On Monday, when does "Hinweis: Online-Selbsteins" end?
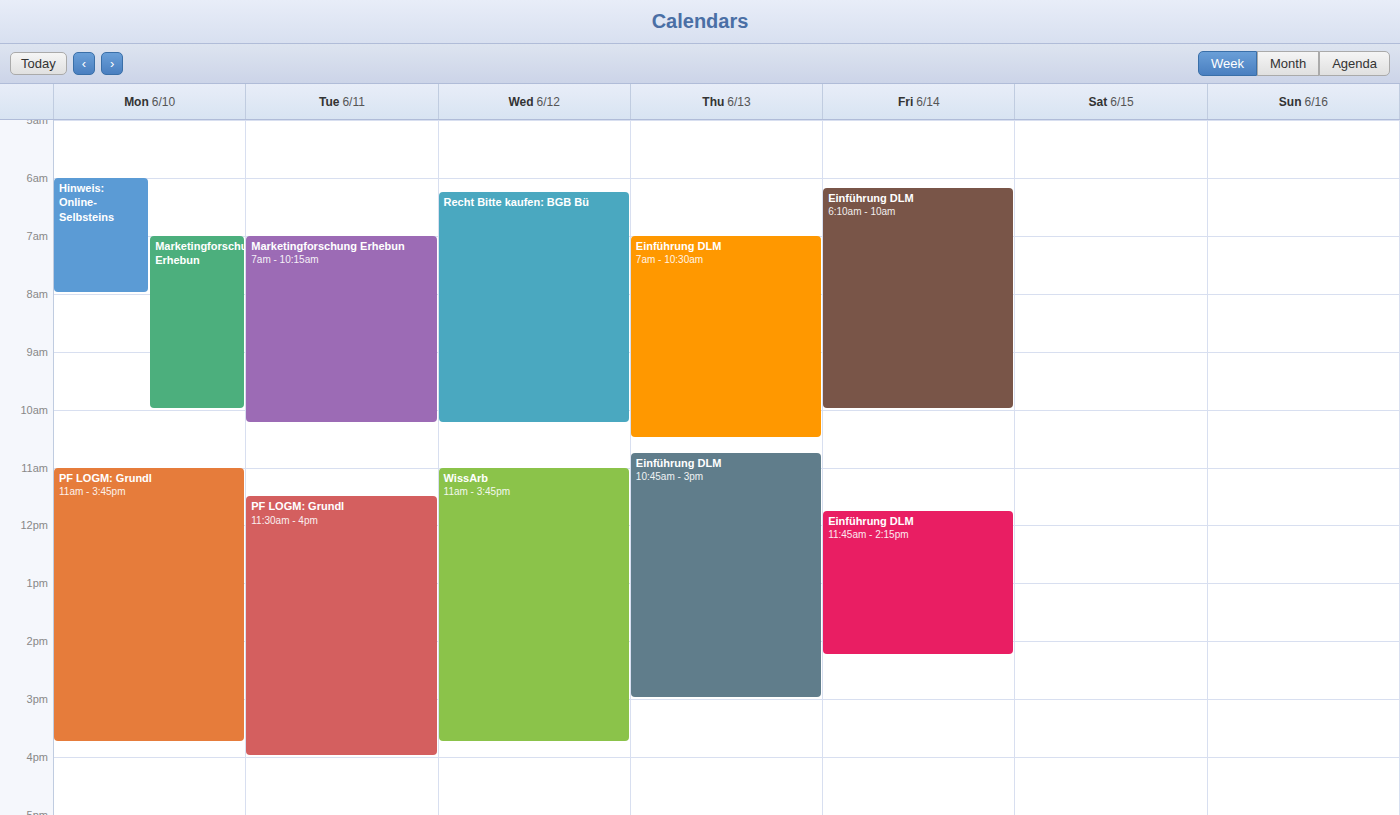
8:00 AM